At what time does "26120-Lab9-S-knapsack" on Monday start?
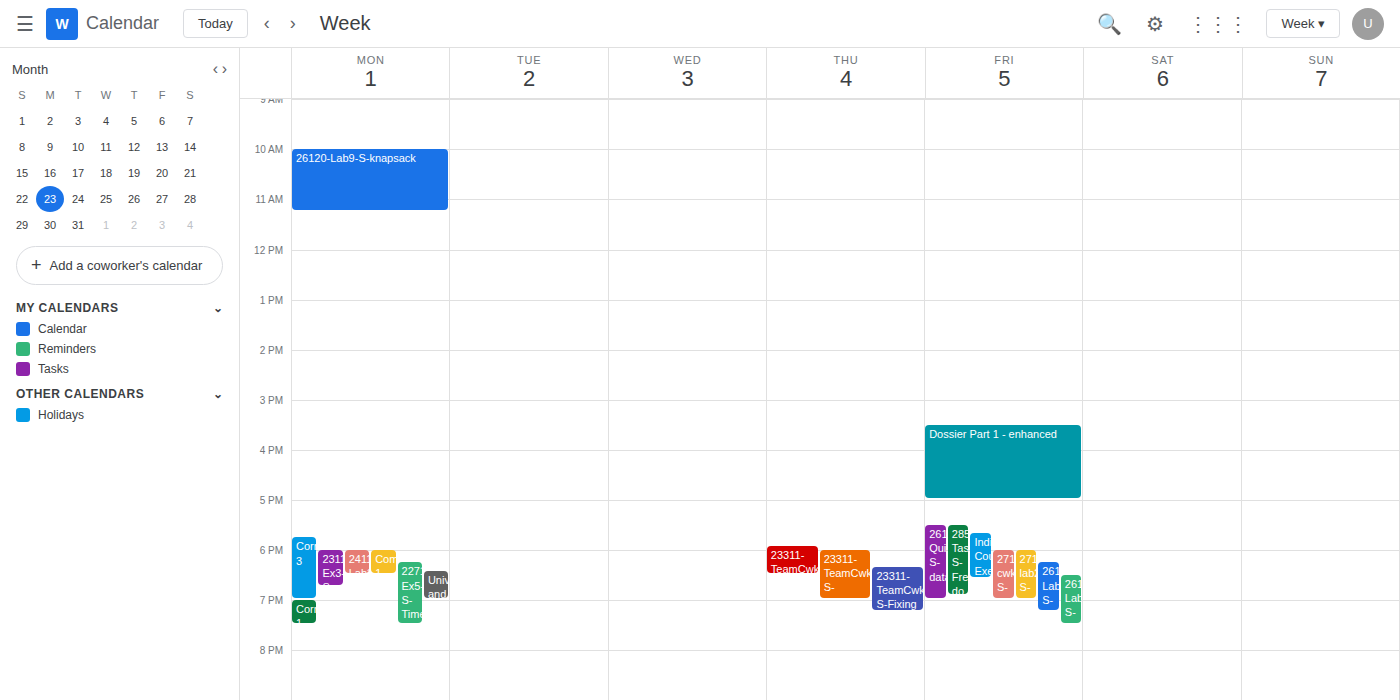
10:00